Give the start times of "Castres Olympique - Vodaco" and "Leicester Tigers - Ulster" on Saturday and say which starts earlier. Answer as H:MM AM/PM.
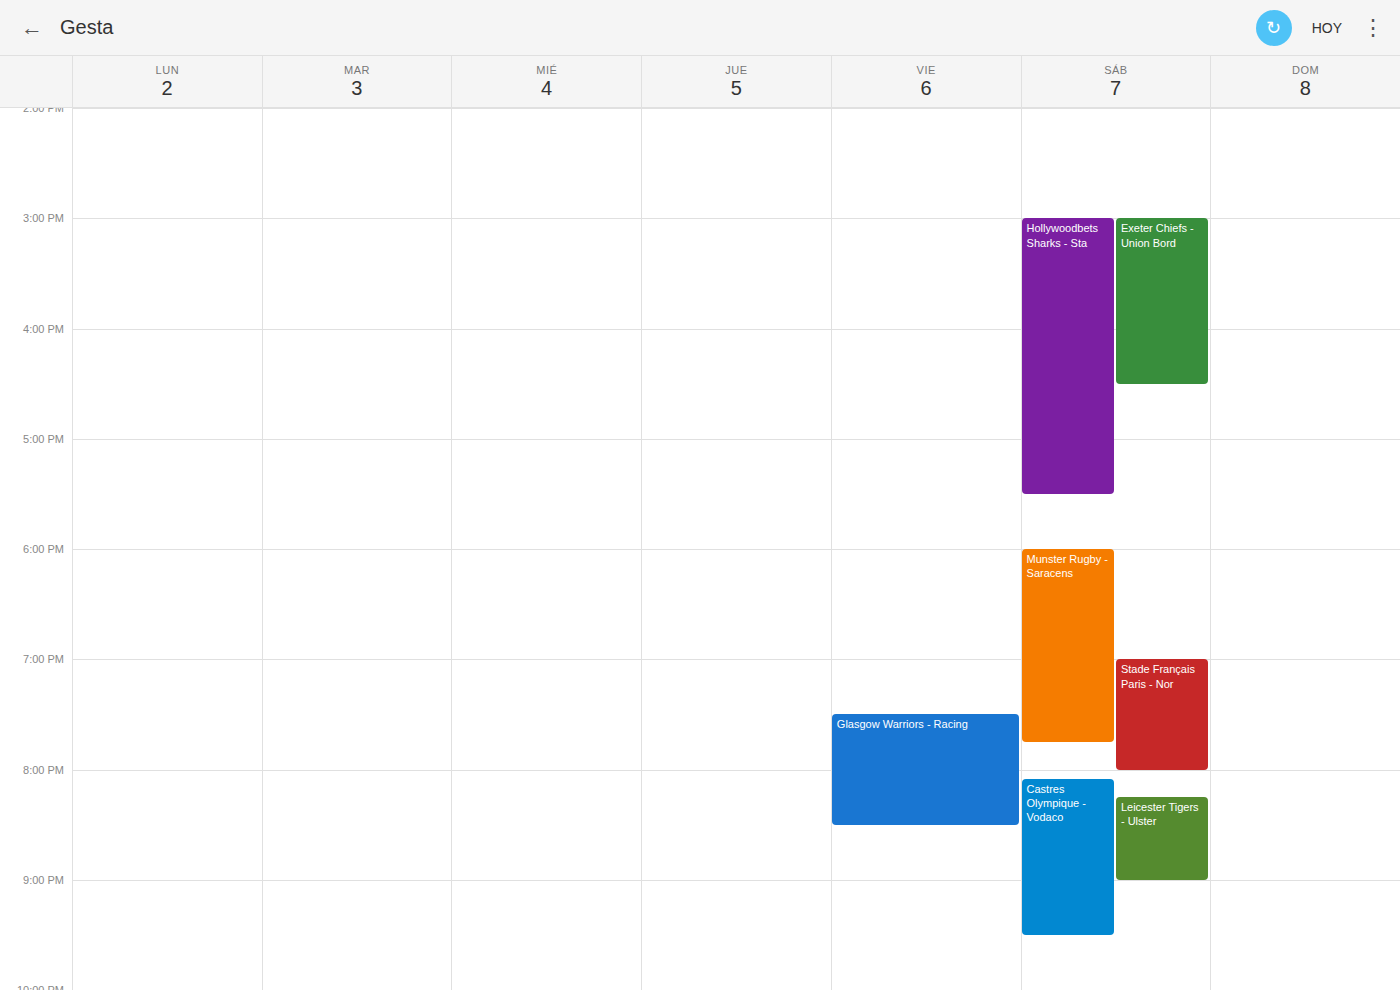
"Castres Olympique - Vodaco" 8:05 PM; "Leicester Tigers - Ulster" 8:15 PM.